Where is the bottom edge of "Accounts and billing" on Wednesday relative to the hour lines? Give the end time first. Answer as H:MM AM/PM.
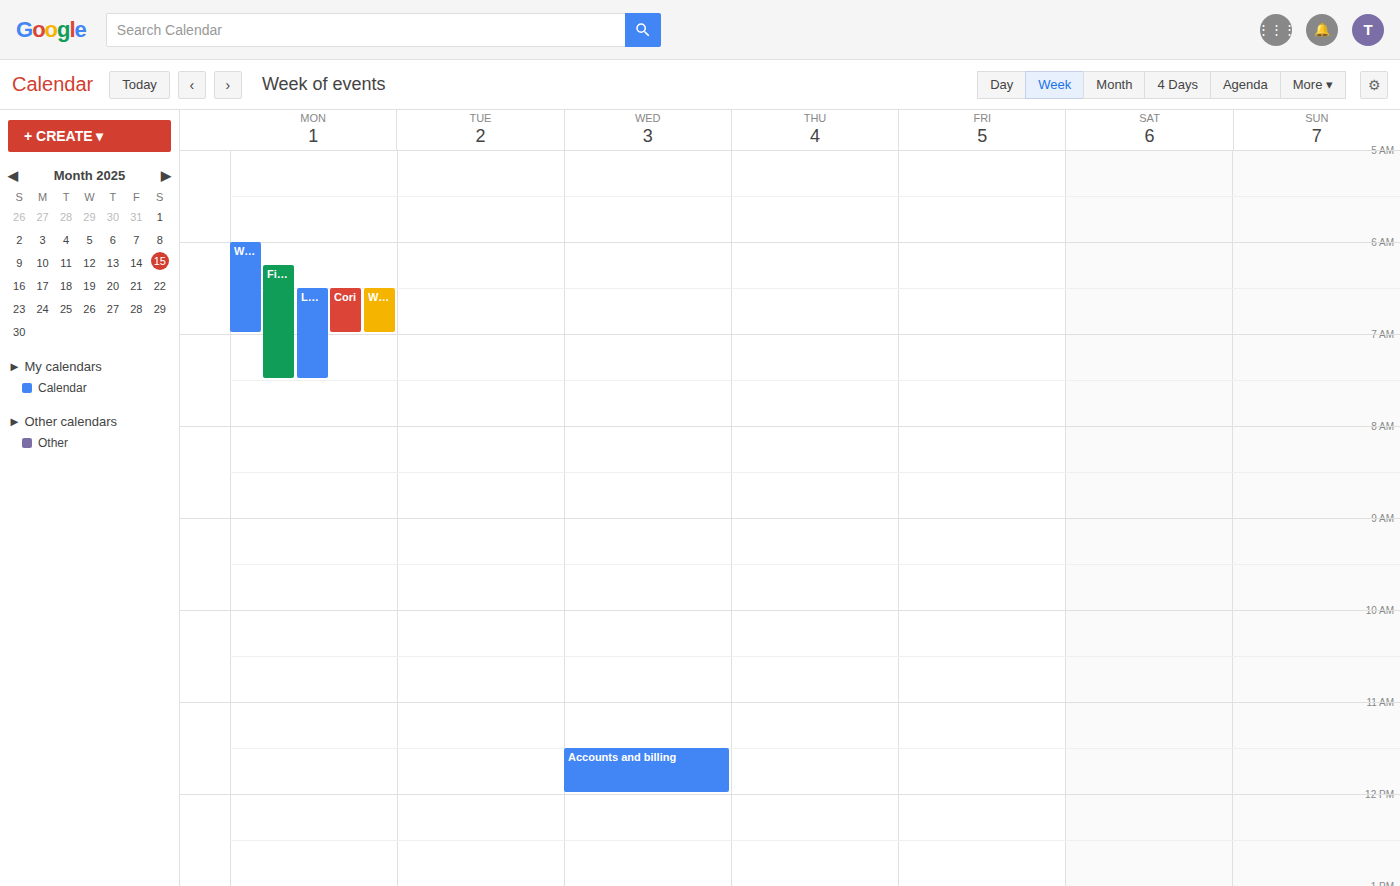
12:00 PM -- exactly on the 12 PM line.